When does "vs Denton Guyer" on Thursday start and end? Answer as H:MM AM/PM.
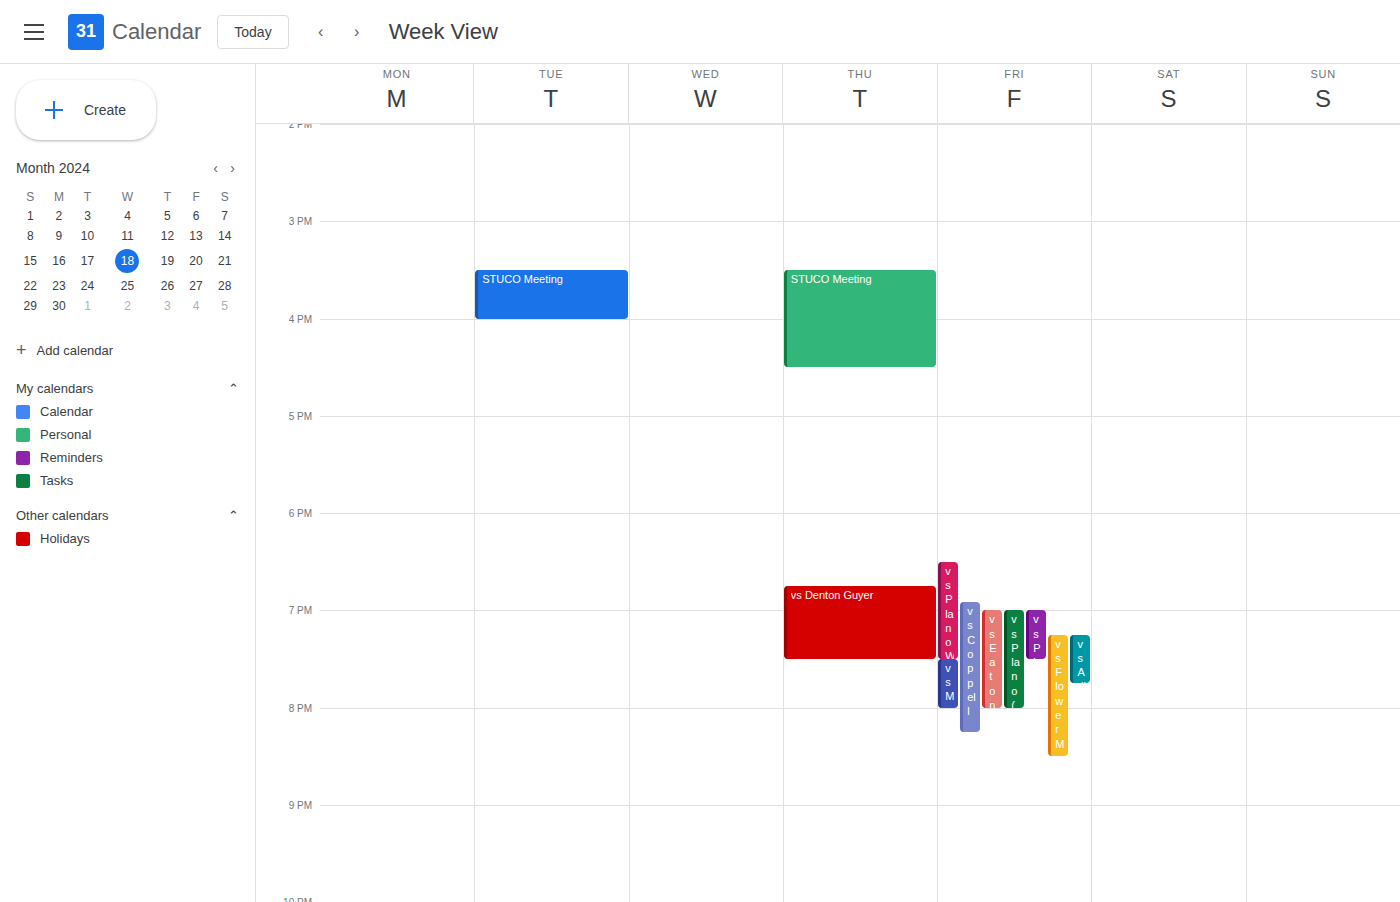
6:45 PM to 7:30 PM